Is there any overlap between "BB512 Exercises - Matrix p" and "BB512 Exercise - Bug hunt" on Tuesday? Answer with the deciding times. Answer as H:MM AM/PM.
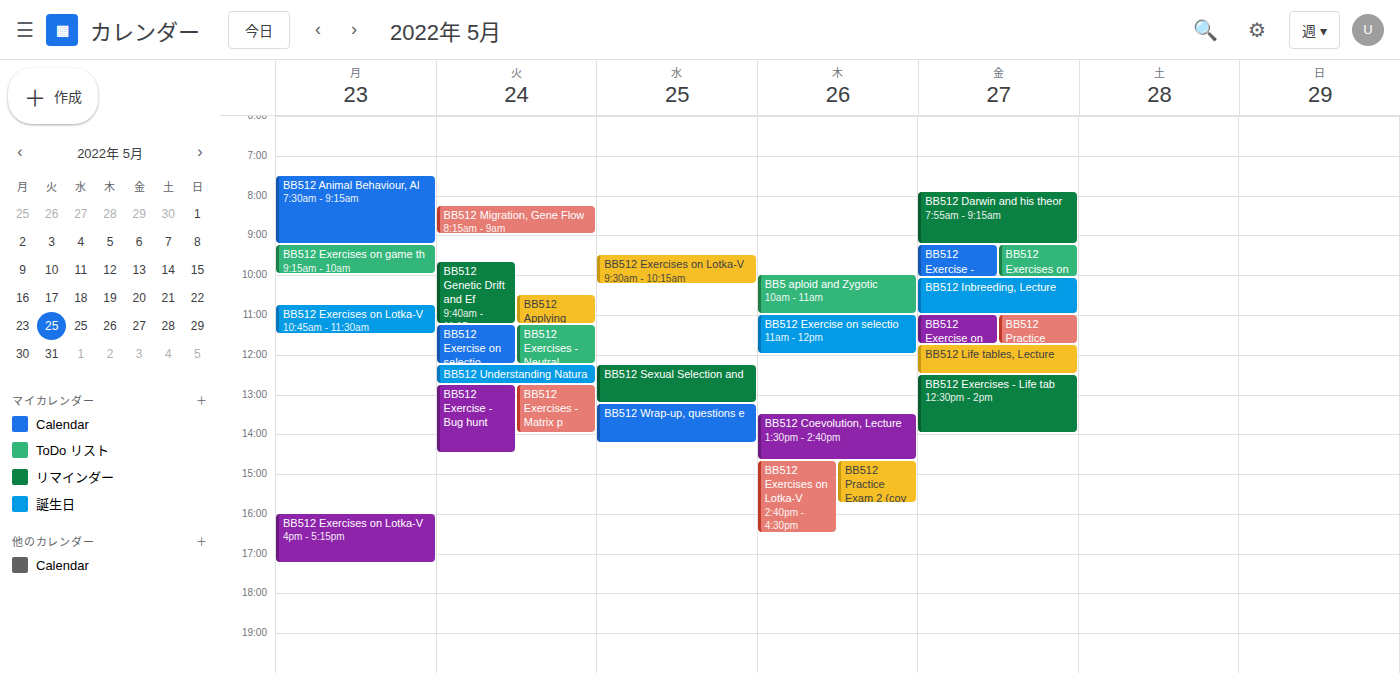
"BB512 Exercise - Bug hunt" starts at 12:45 PM, before "BB512 Exercises - Matrix p" ends at 2:00 PM -- they overlap.